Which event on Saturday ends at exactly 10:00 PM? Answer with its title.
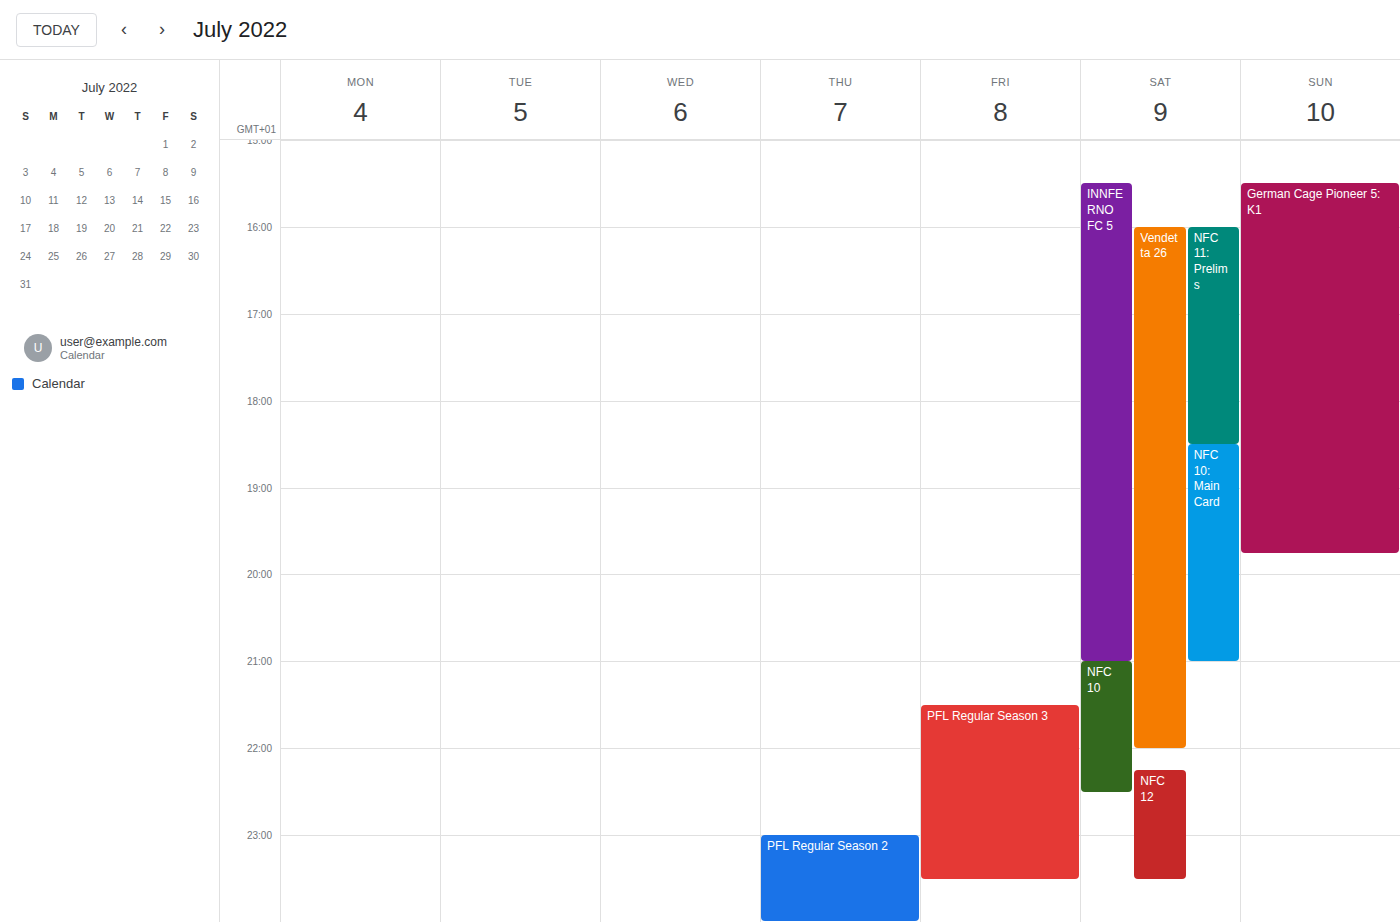
"Vendetta 26"